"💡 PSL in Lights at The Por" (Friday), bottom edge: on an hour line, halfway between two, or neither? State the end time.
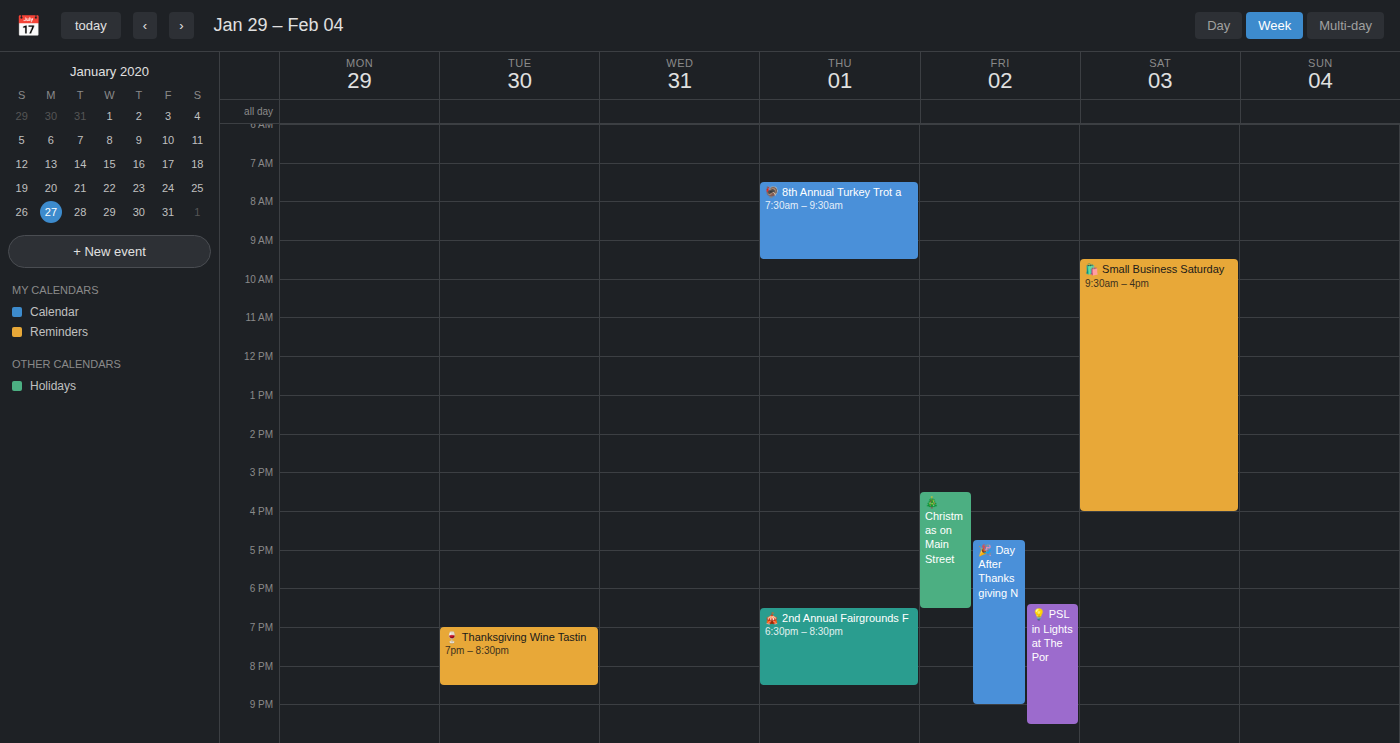
9:30 PM -- halfway between the 9 PM and 10 PM lines.